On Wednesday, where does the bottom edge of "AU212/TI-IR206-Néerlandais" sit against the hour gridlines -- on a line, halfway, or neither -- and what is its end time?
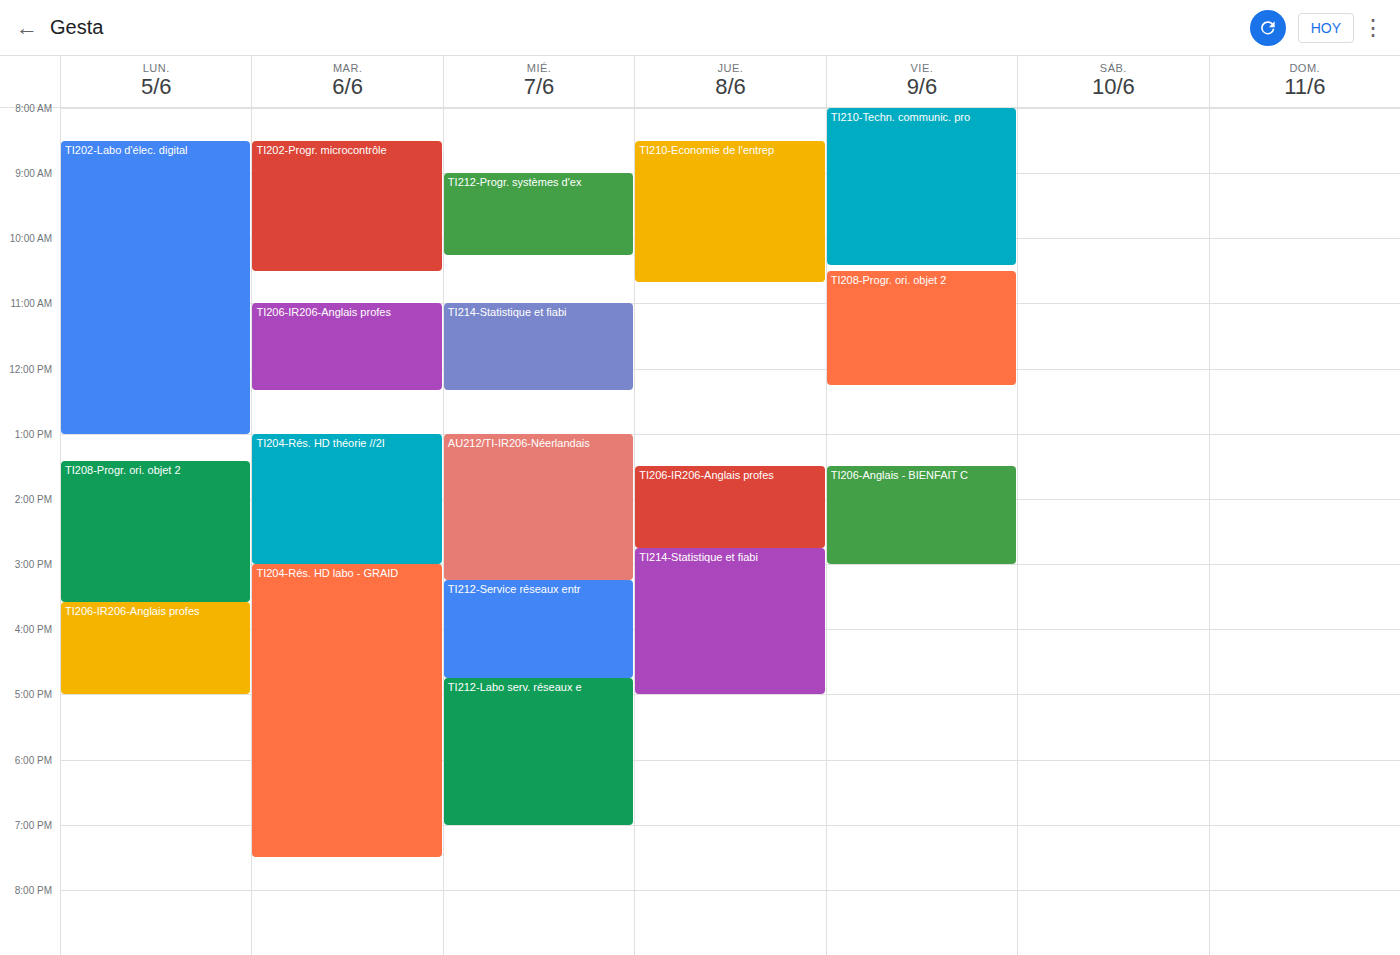
3:15 PM -- neither: a quarter of the way from the 3 PM line to the 4 PM line.